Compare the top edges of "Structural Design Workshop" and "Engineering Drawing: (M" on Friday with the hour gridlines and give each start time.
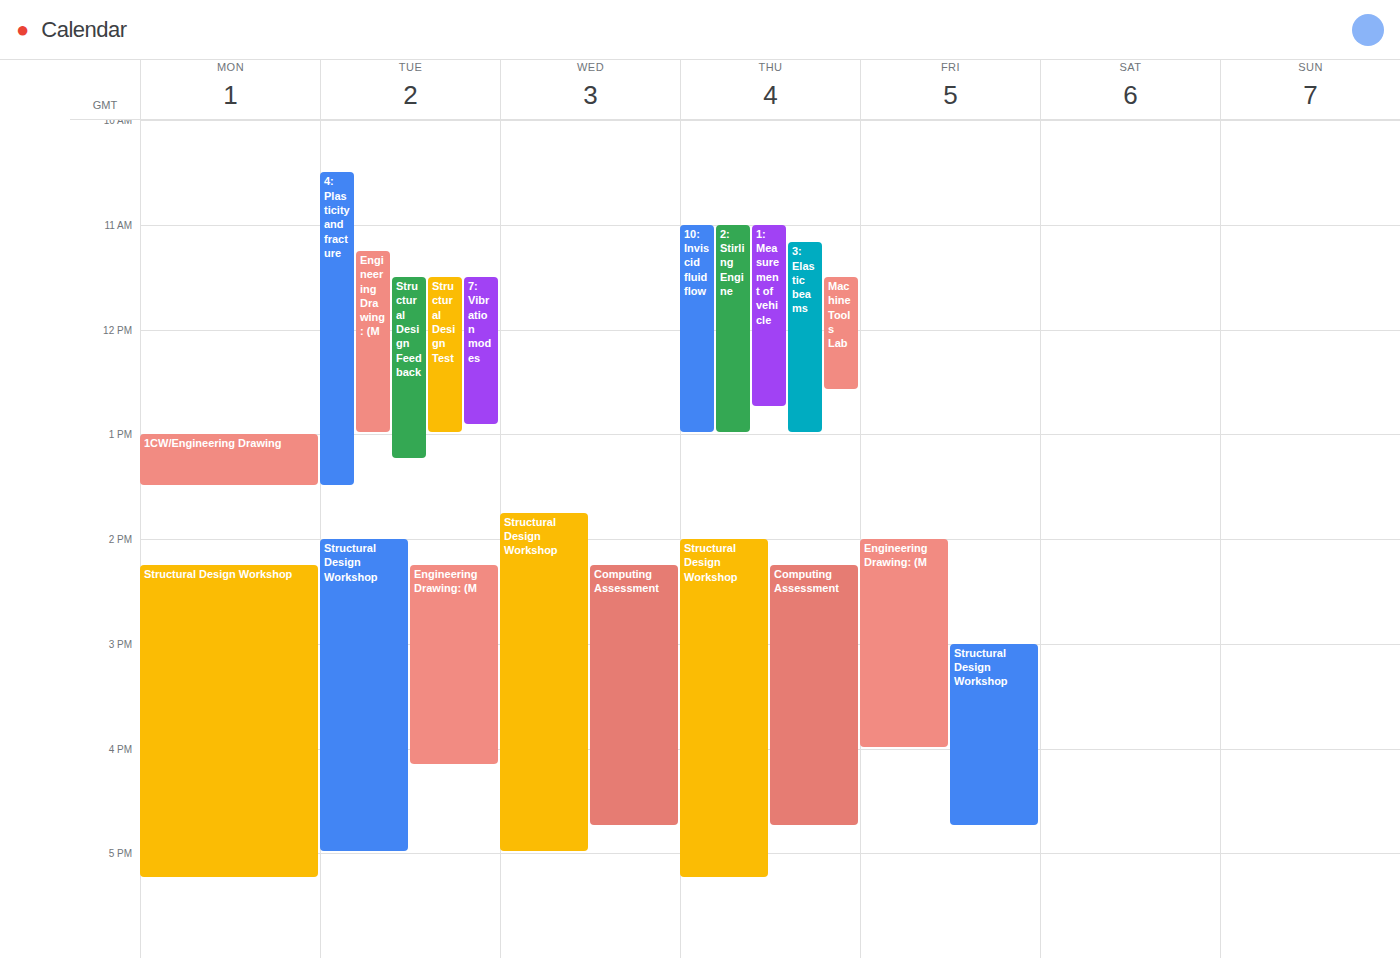
"Structural Design Workshop": 3:00 PM, exactly on the 3 PM line. "Engineering Drawing: (M": 2:00 PM, exactly on the 2 PM line.